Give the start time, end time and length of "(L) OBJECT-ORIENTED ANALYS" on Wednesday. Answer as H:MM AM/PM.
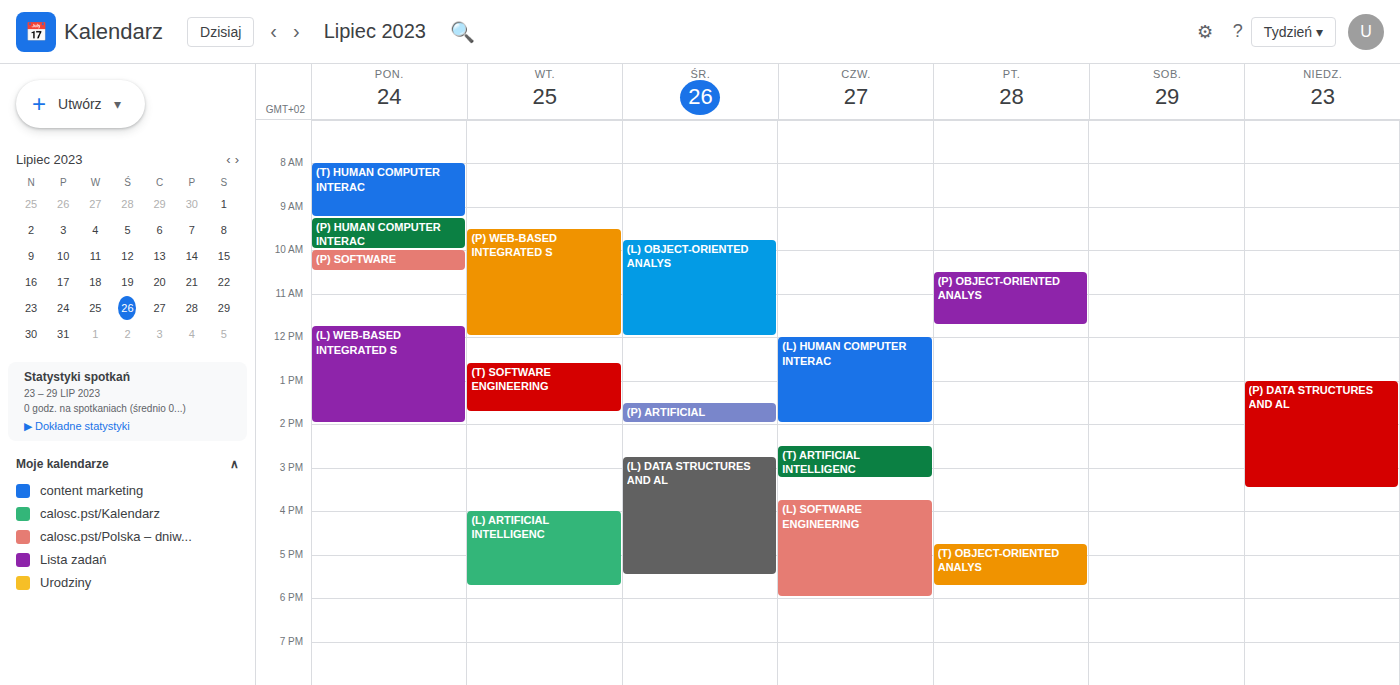
9:45 AM to 12:00 PM, 2 hours 15 minutes